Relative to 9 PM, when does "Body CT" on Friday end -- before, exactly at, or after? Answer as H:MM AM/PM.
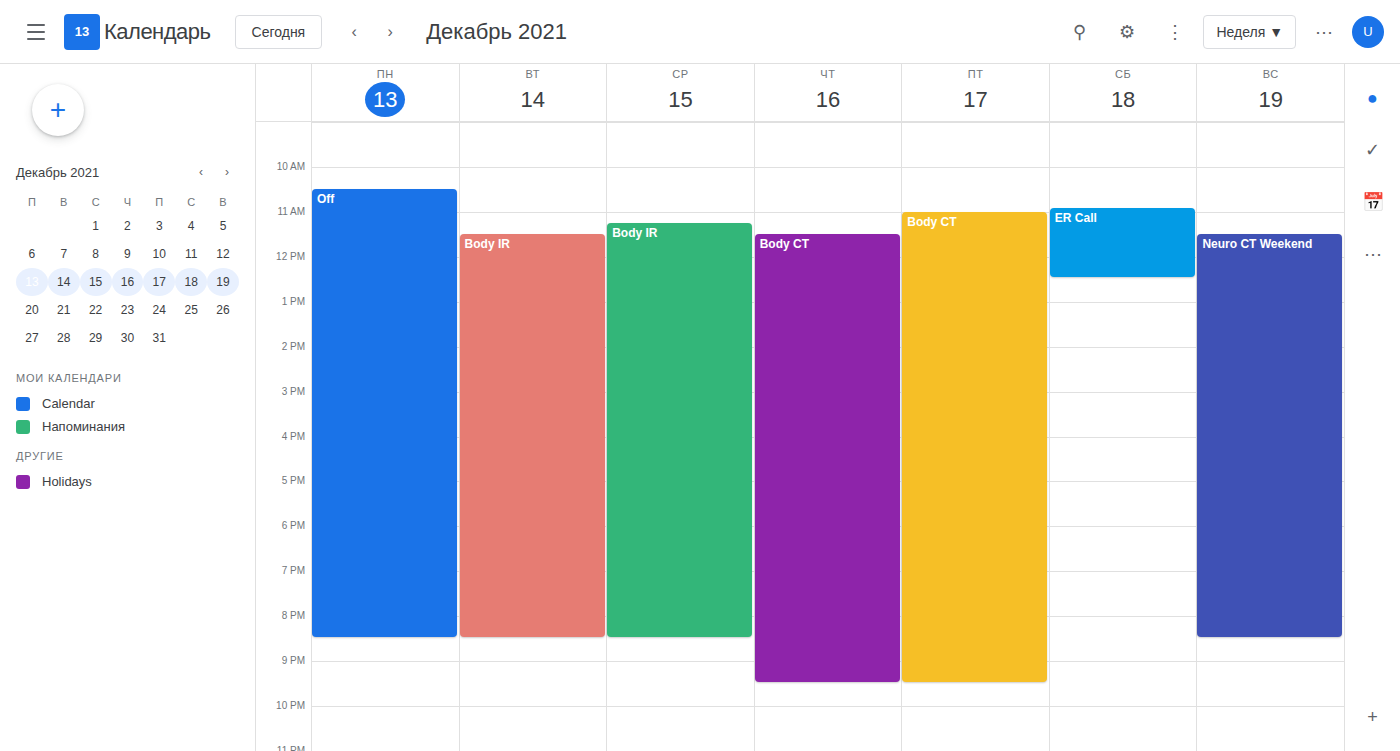
9:30 PM -- after 9 PM, 30 minutes below the 9 PM line.